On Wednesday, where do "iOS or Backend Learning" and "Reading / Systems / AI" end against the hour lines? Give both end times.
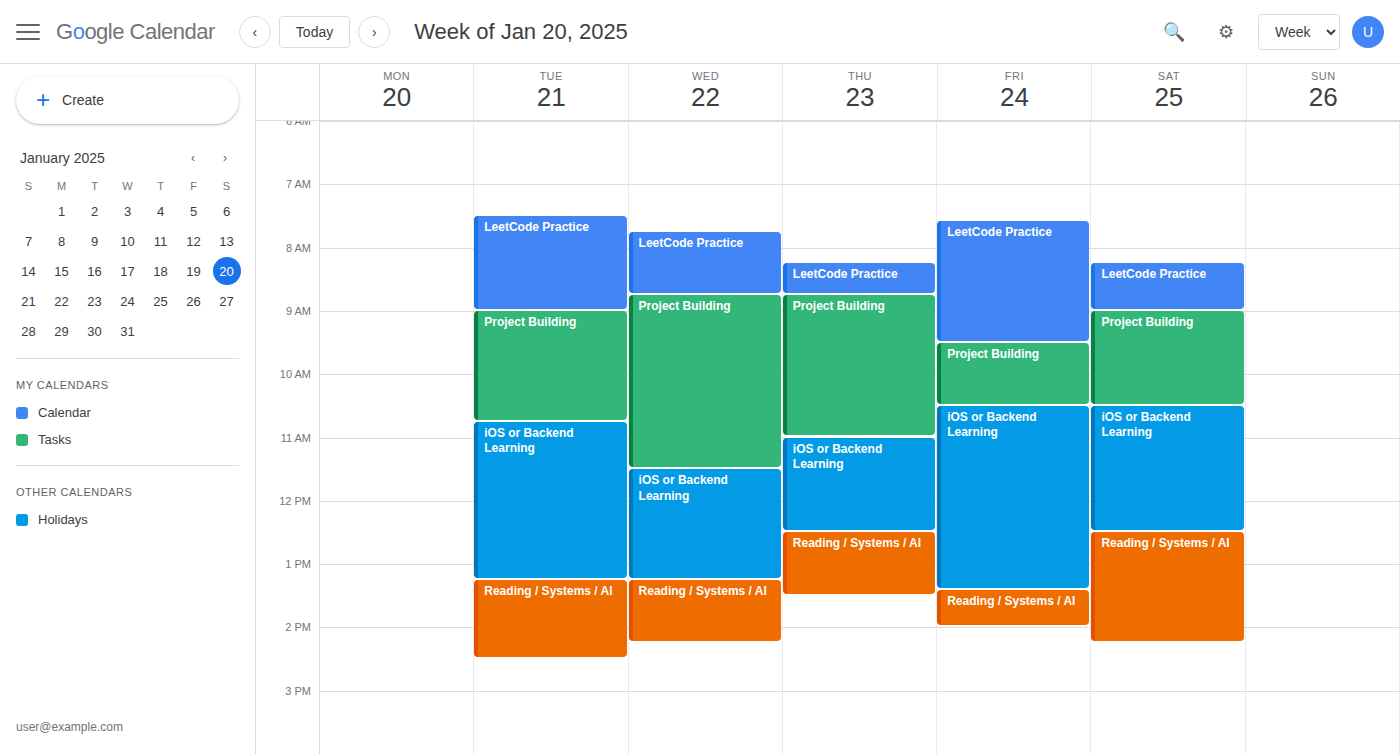
"iOS or Backend Learning": 13:15, neither: a quarter of the way from the 13:00 line to the 14:00 line. "Reading / Systems / AI": 14:15, neither: a quarter of the way from the 14:00 line to the 15:00 line.